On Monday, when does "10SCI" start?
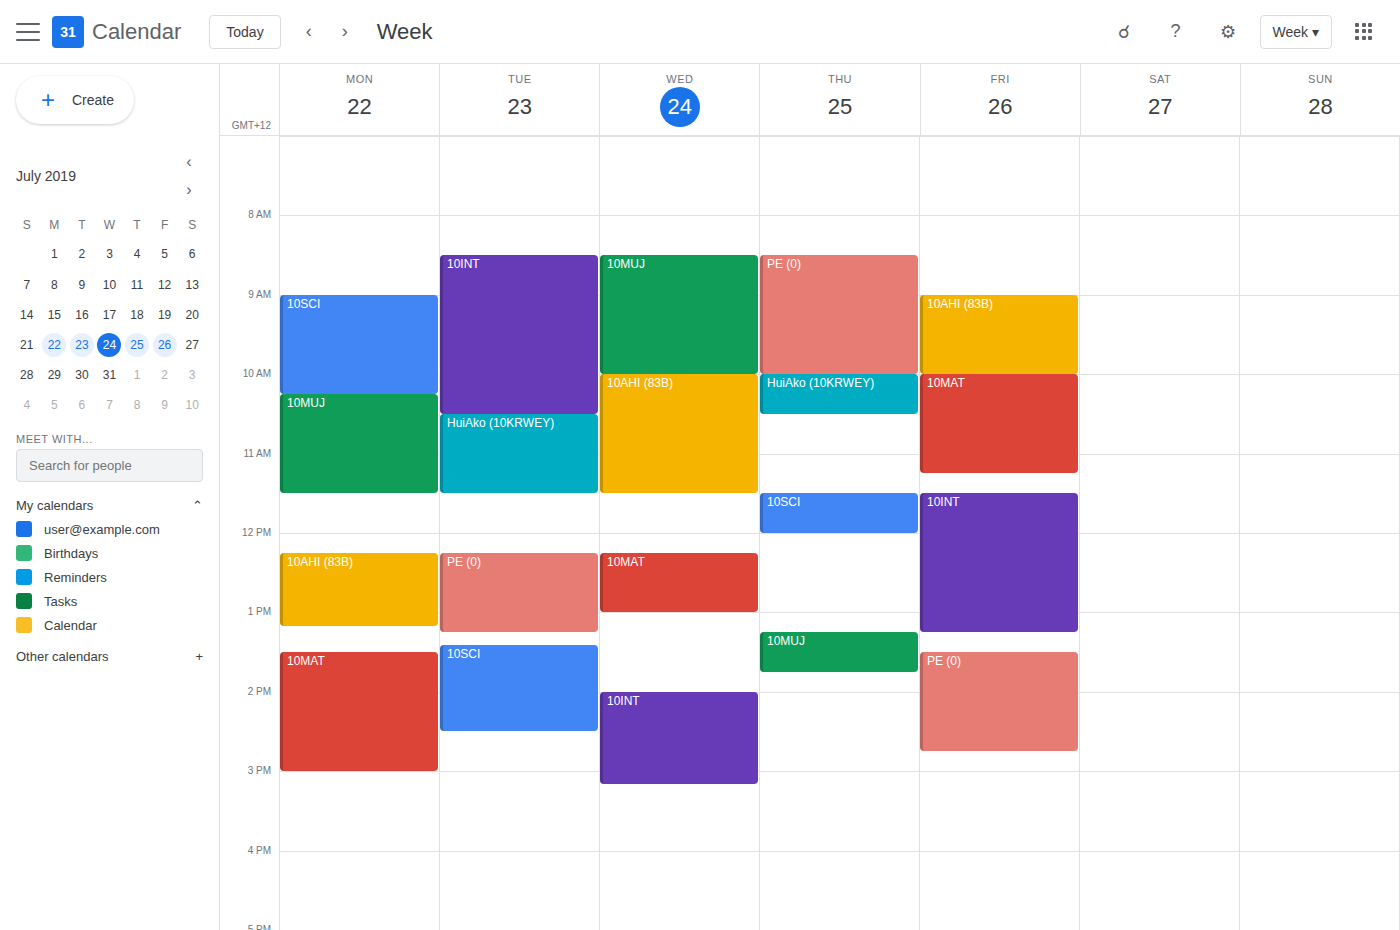
9:00 AM